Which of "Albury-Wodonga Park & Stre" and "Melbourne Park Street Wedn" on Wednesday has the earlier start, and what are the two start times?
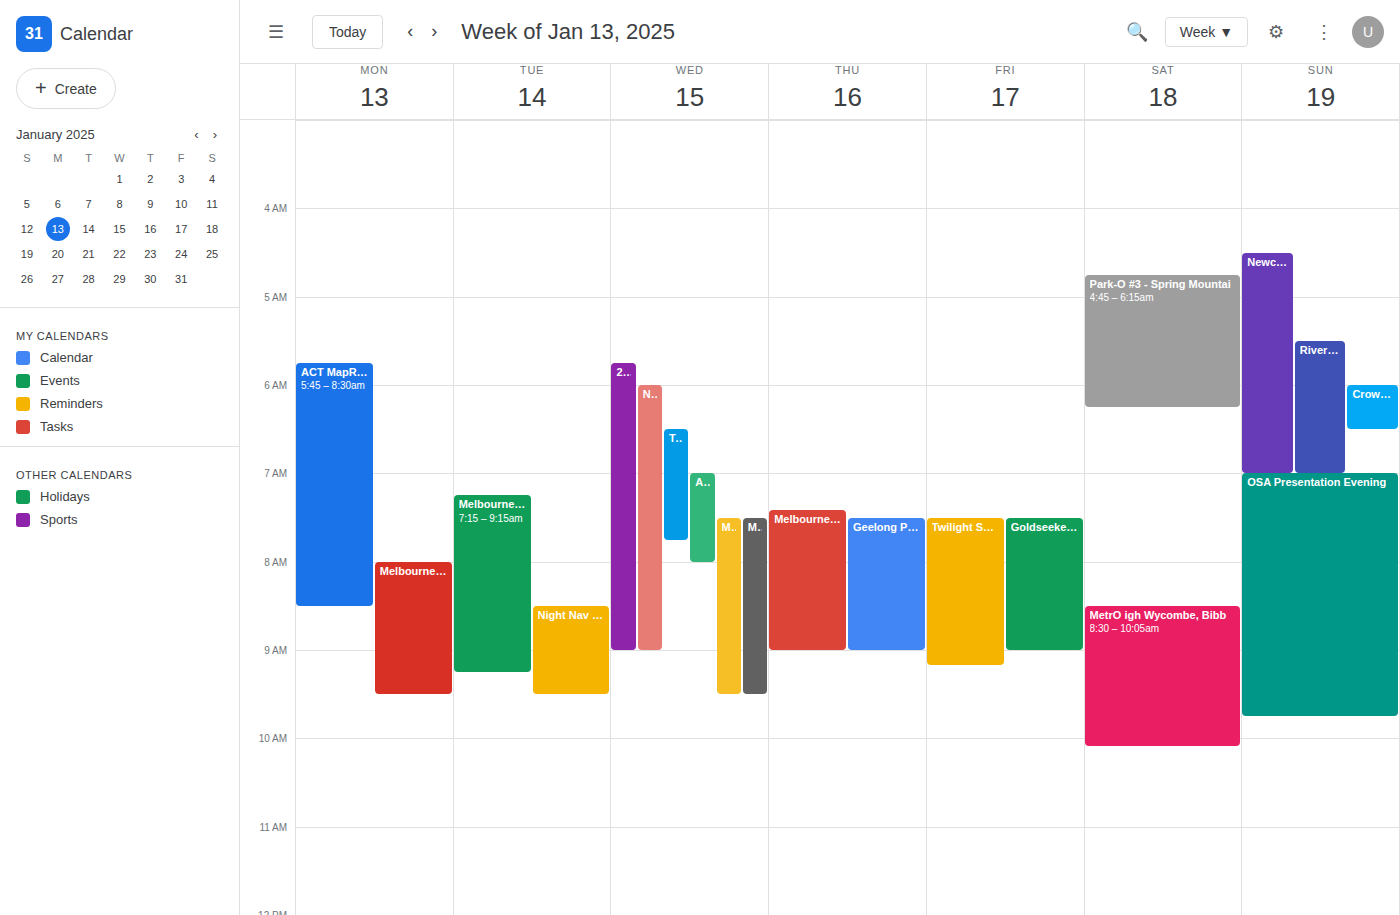
"Albury-Wodonga Park & Stre" 07:00; "Melbourne Park Street Wedn" 07:30.